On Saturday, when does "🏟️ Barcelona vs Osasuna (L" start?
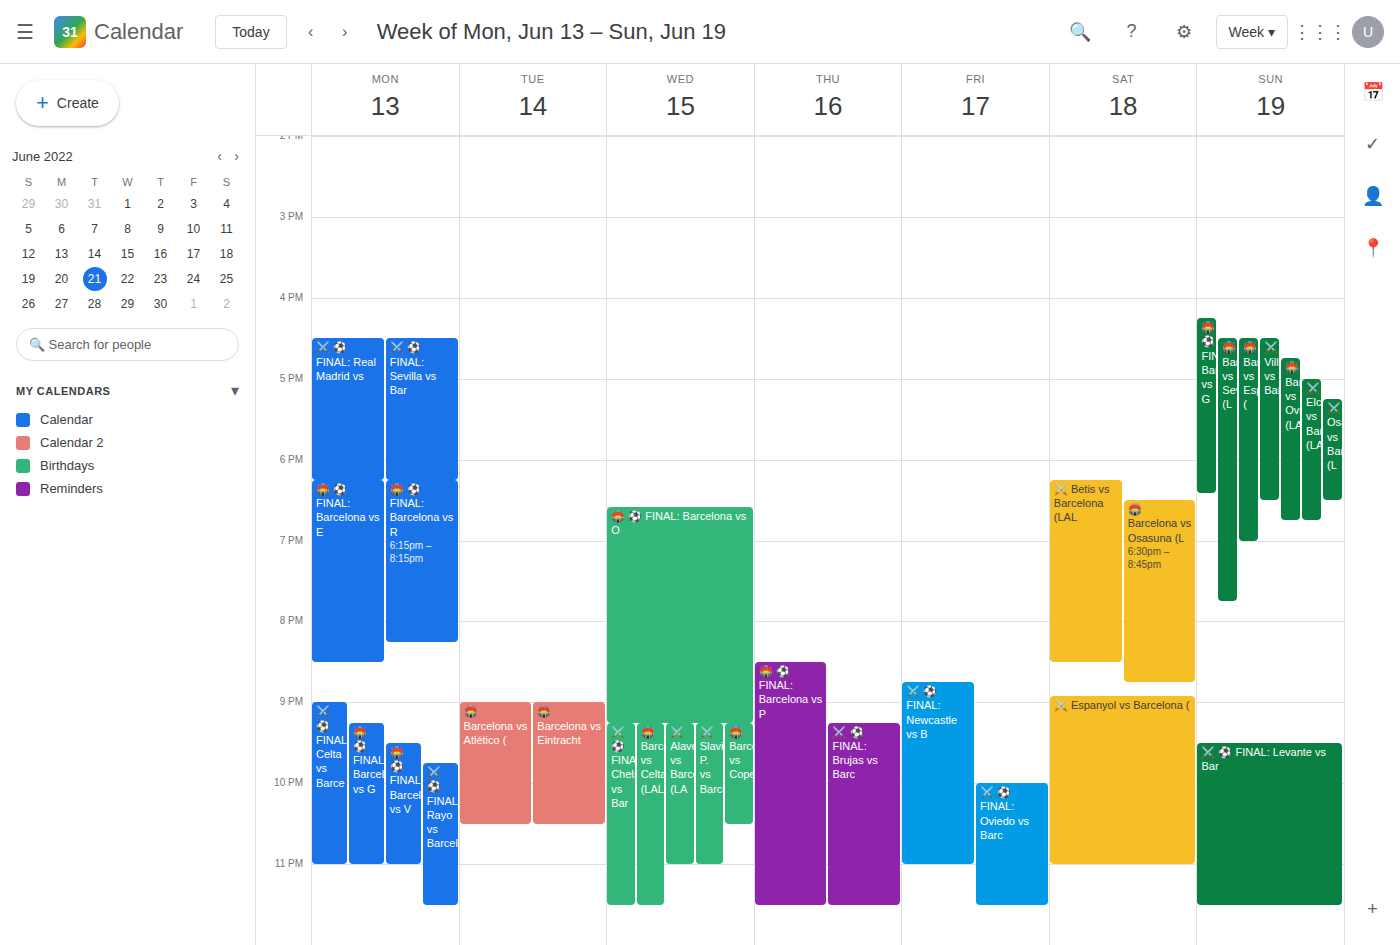
6:30 PM